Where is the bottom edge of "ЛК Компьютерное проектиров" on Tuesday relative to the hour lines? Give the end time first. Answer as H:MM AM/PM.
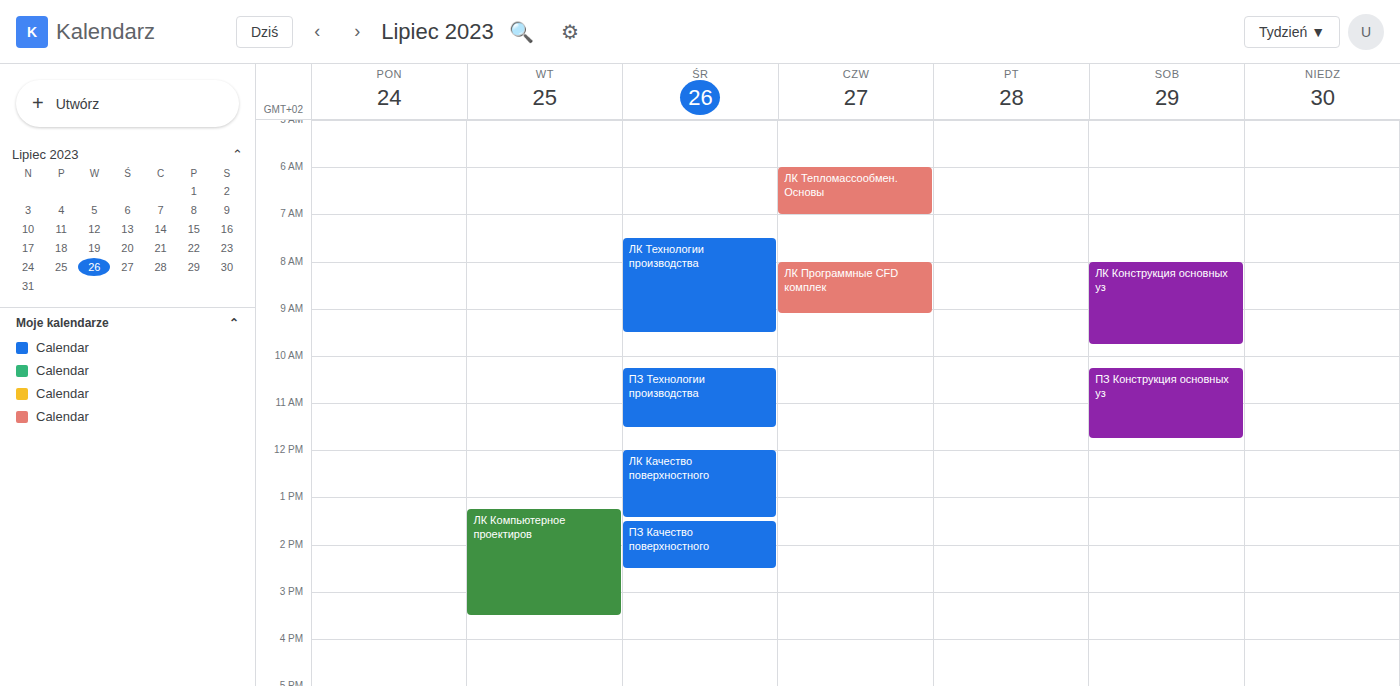
3:30 PM -- halfway between the 3 PM and 4 PM lines.